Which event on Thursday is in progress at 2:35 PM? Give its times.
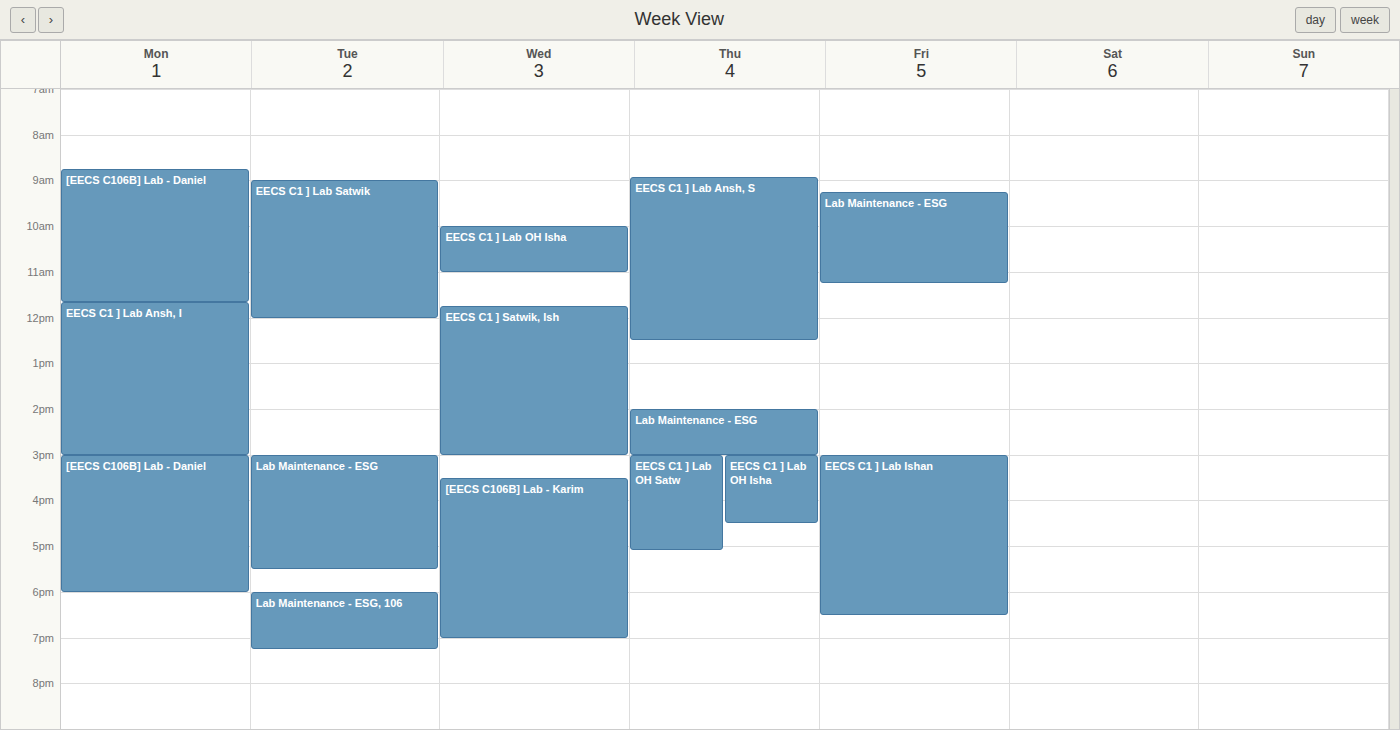
"Lab Maintenance - ESG", 2:00 PM to 3:00 PM